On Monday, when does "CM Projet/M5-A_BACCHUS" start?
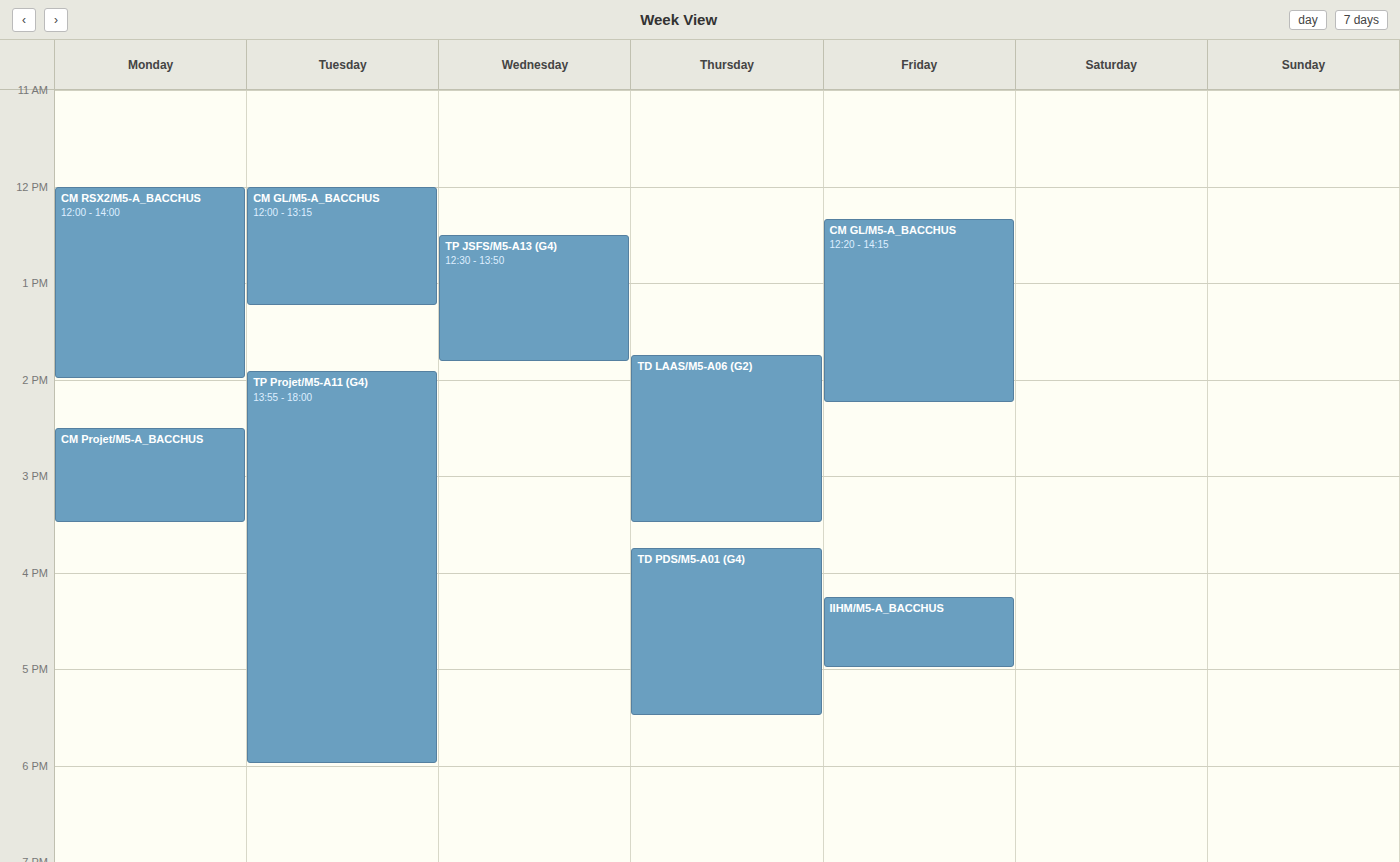
2:30 PM